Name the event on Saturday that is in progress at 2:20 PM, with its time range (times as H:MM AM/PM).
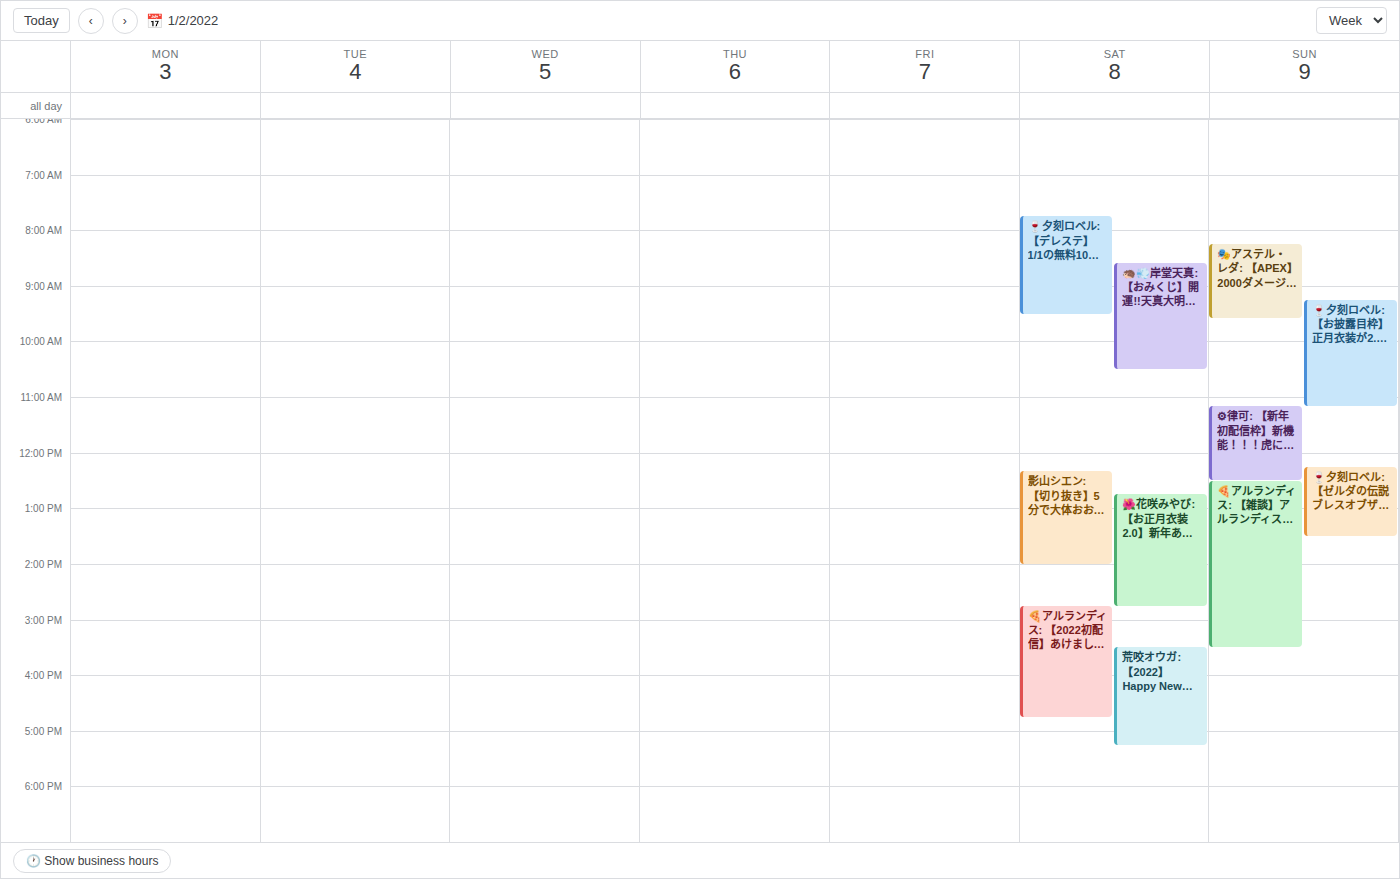
"🌺花咲みやび: 【お正月衣装2.0】新年あけましてお", 12:45 PM to 2:45 PM